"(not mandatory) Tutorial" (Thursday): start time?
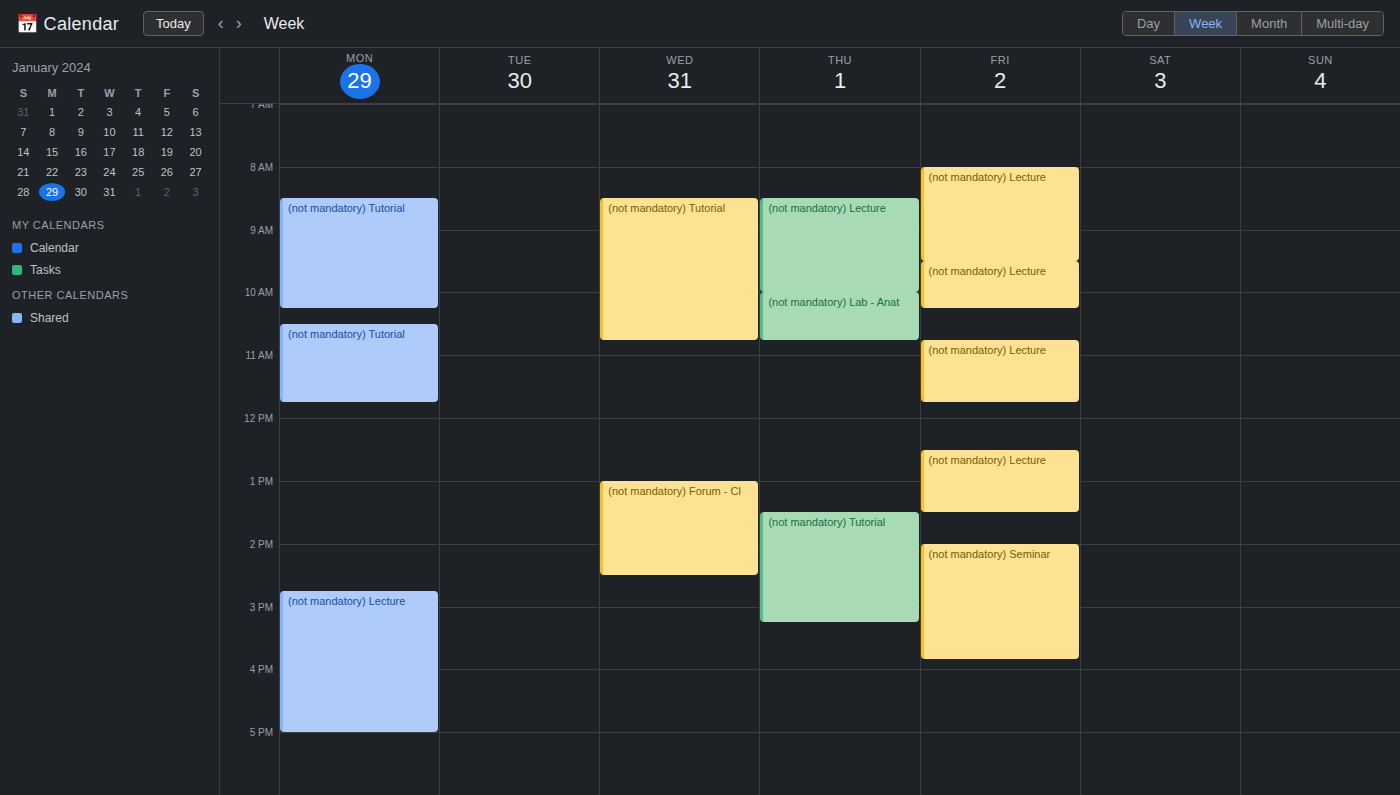
1:30 PM